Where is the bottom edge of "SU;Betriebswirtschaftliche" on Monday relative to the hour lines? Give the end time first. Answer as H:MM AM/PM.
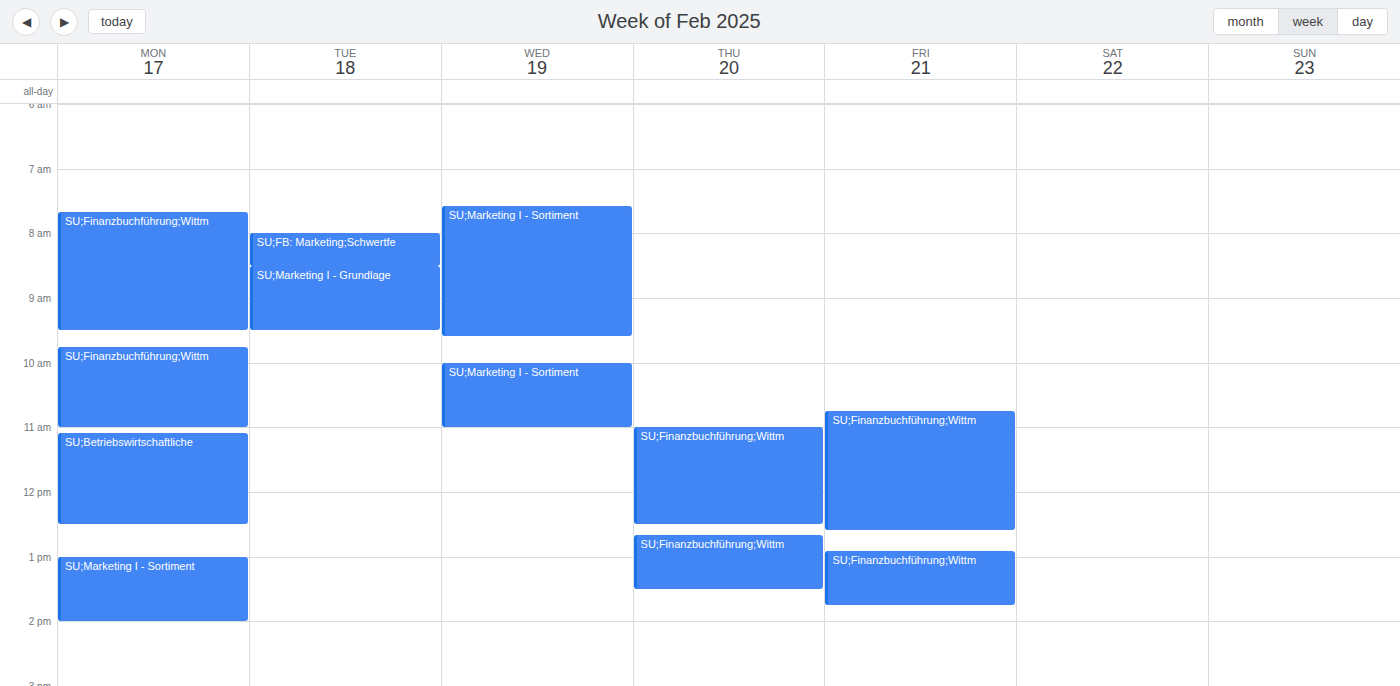
12:30 PM -- halfway between the 12 PM and 1 PM lines.